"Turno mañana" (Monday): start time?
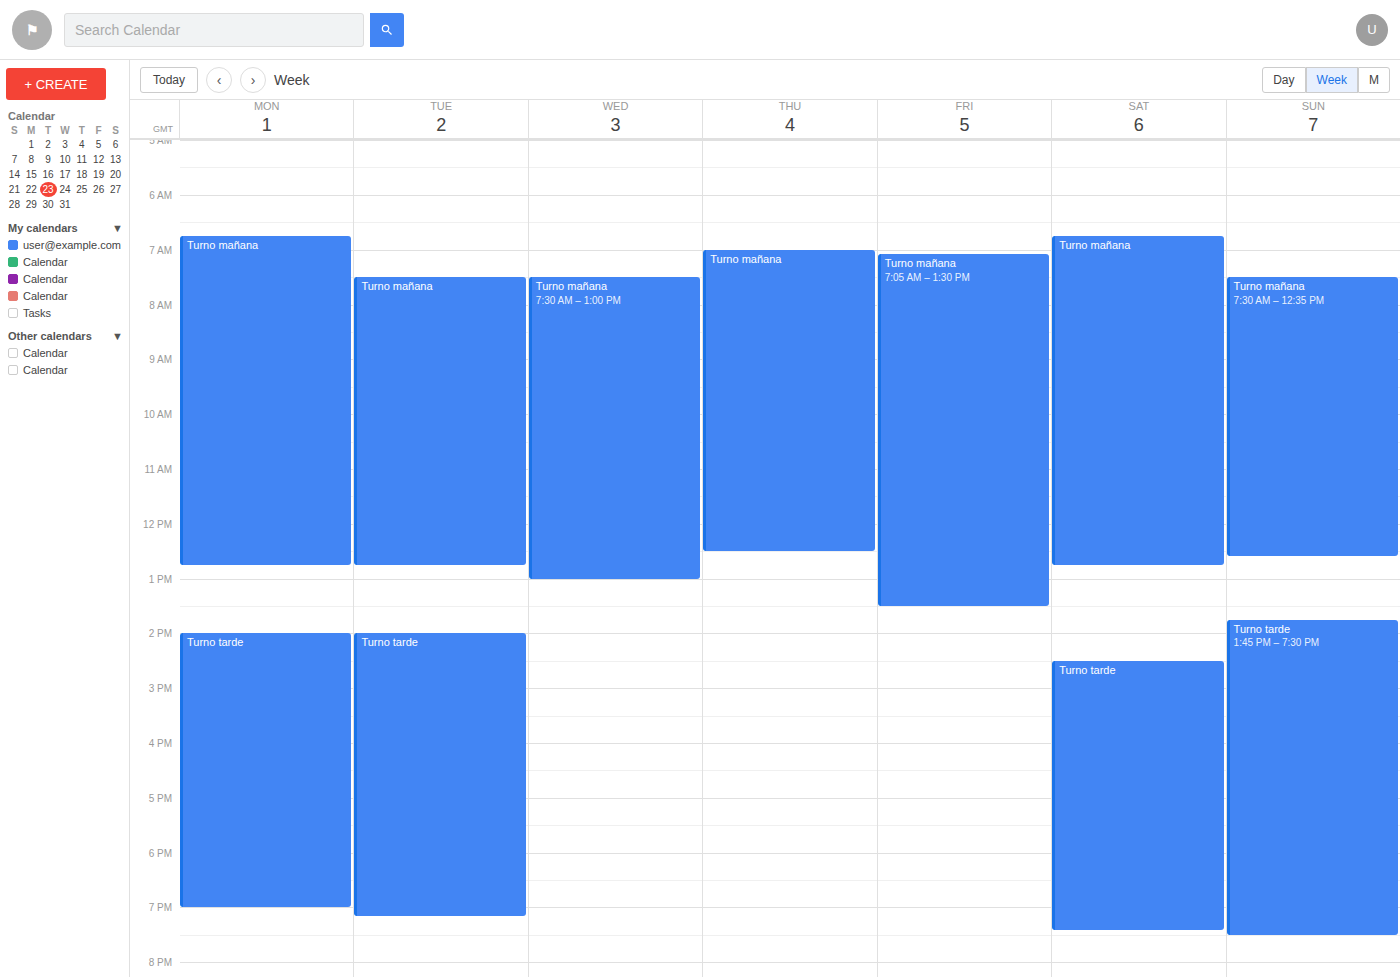
06:45